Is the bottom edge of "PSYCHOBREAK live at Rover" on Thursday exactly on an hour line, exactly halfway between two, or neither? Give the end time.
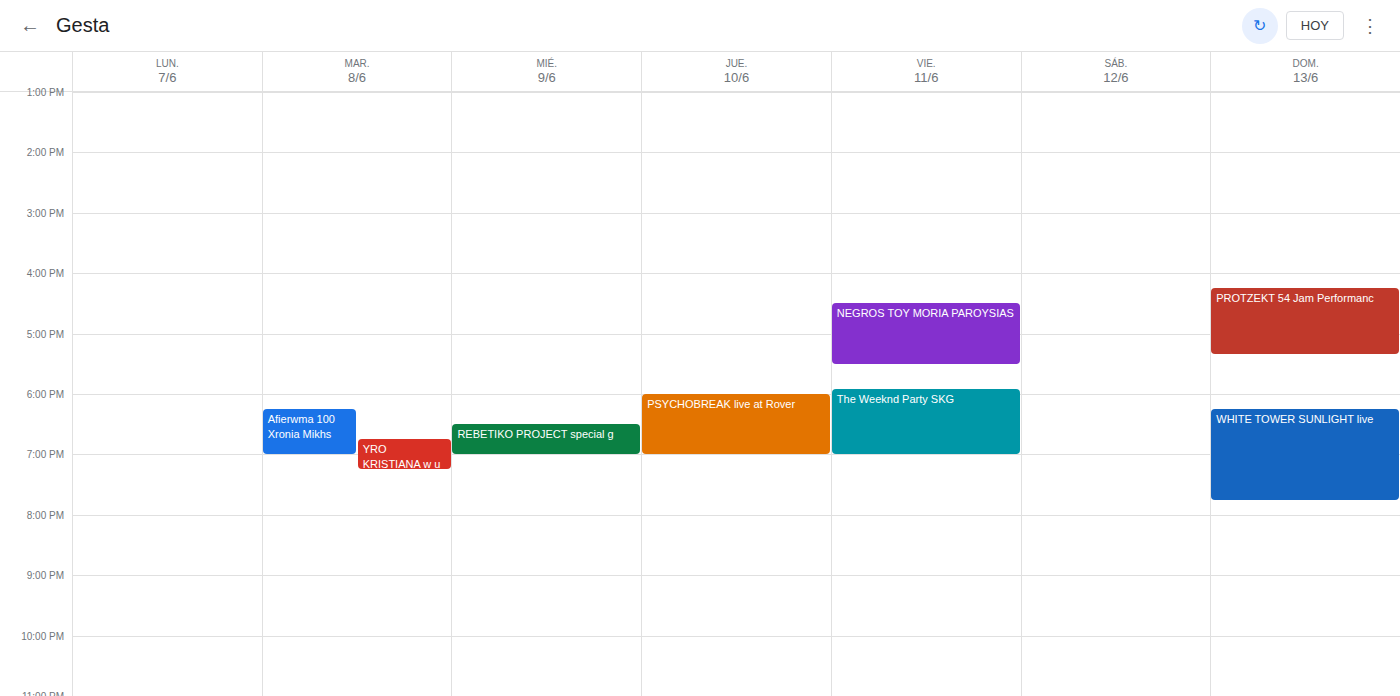
7:00 PM -- exactly on the 7 PM line.